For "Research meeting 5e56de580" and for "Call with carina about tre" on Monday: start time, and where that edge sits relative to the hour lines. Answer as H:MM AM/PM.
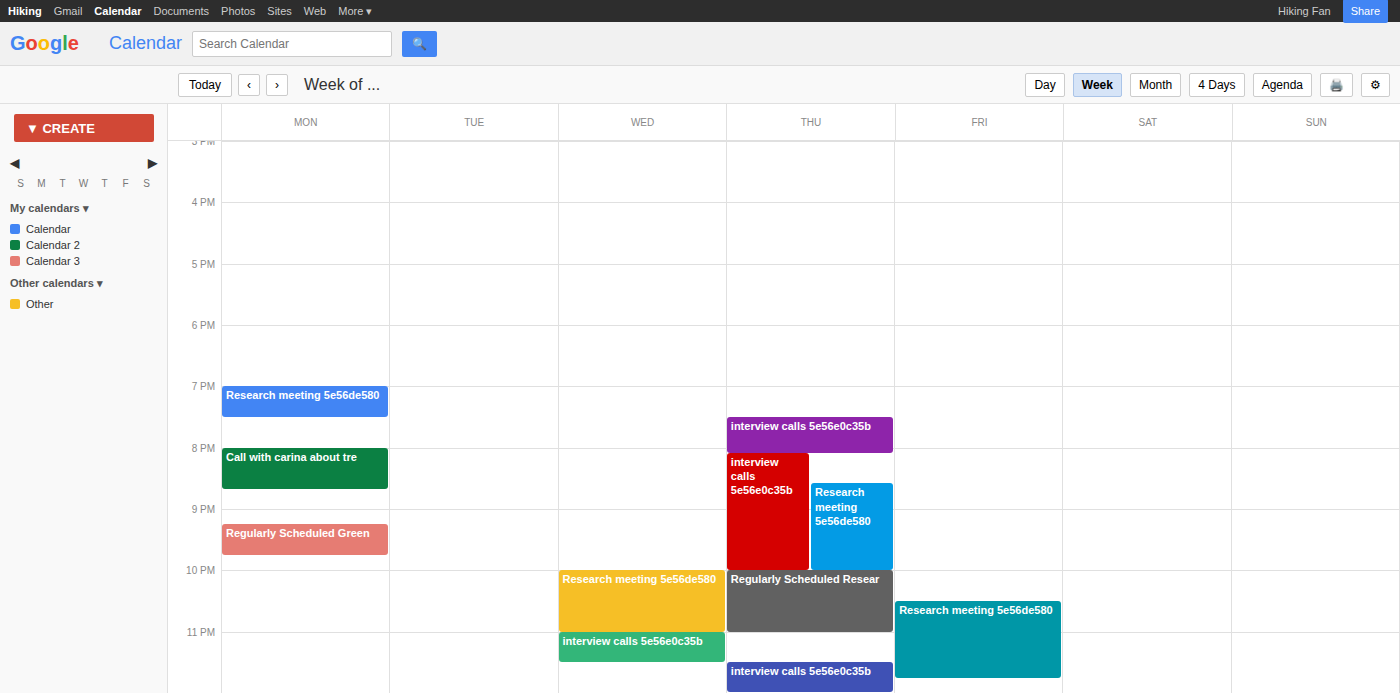
"Research meeting 5e56de580": 7:00 PM, exactly on the 7 PM line. "Call with carina about tre": 8:00 PM, exactly on the 8 PM line.